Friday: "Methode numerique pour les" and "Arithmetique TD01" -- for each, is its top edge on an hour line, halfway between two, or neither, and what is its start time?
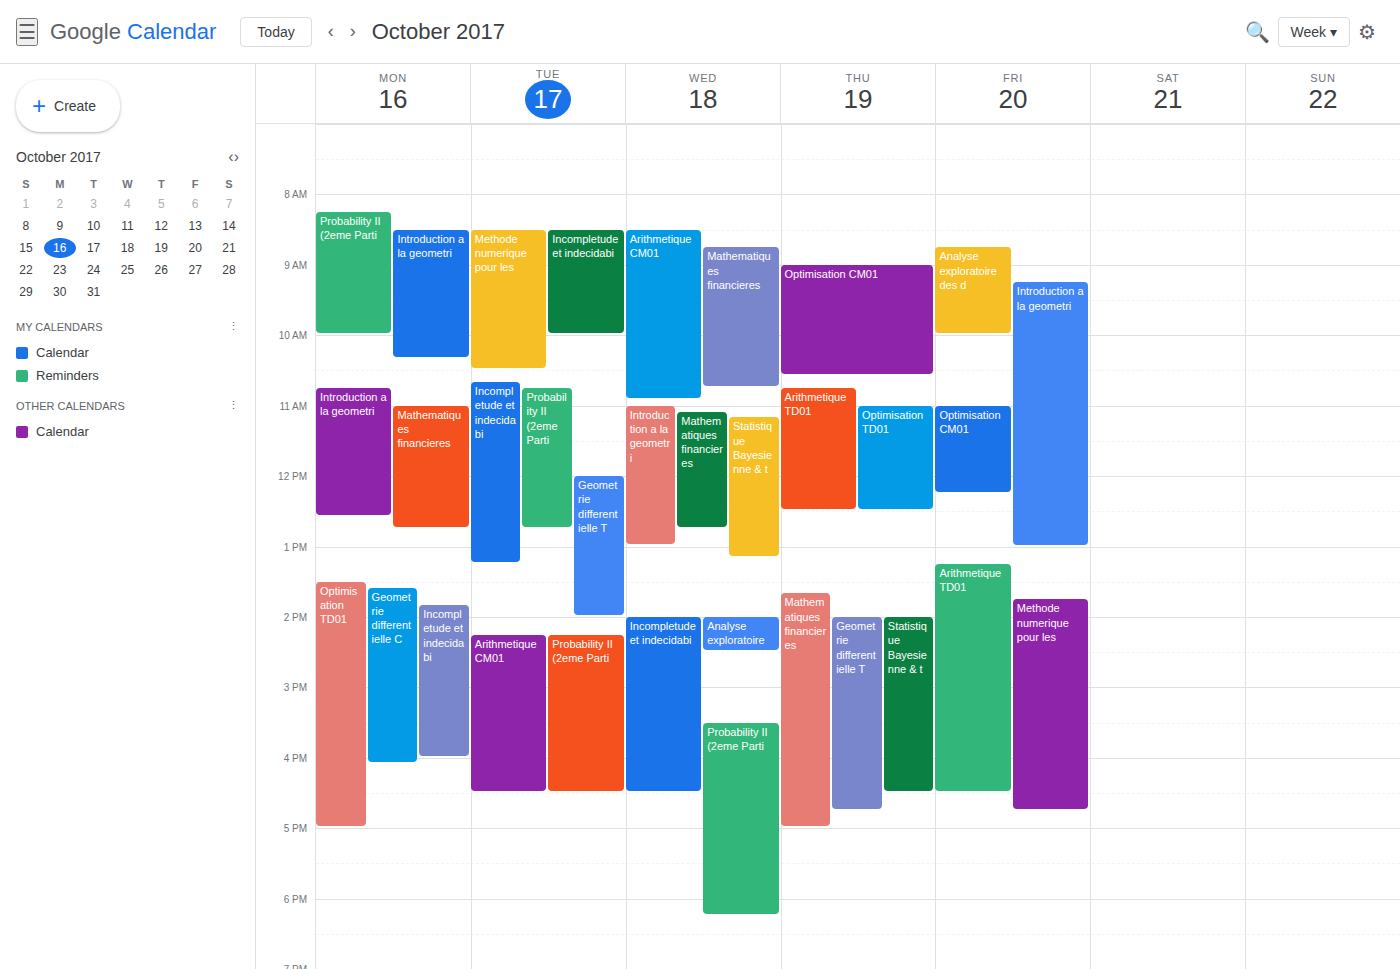
"Methode numerique pour les": 1:45 PM, neither: three quarters of the way from the 1 PM line to the 2 PM line. "Arithmetique TD01": 1:15 PM, neither: a quarter of the way from the 1 PM line to the 2 PM line.